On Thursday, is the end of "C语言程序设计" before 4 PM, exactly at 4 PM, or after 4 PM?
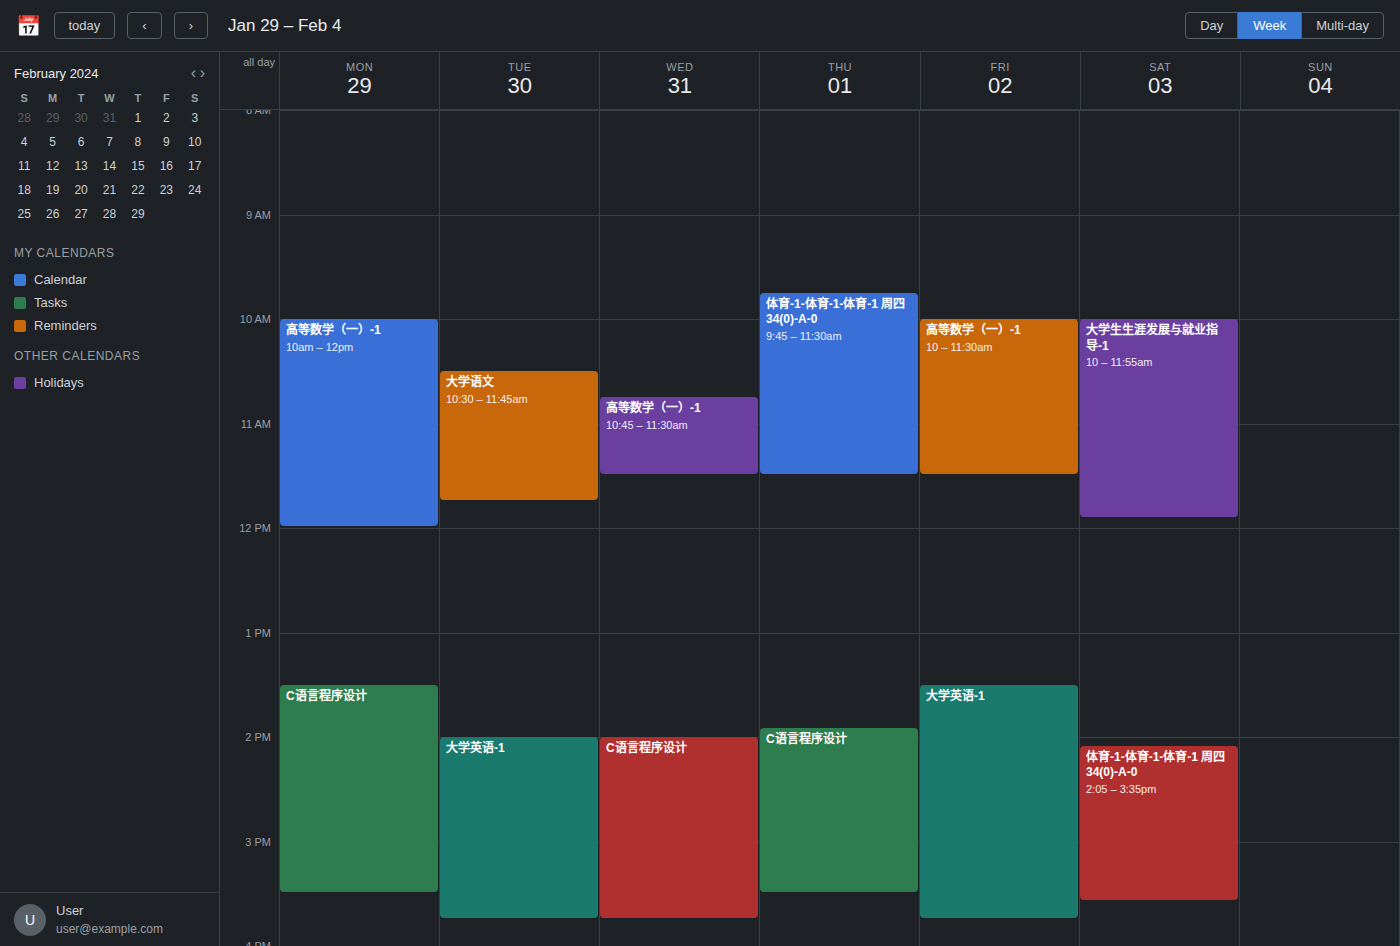
3:30 PM -- before 4 PM, 30 minutes above the 4 PM line.